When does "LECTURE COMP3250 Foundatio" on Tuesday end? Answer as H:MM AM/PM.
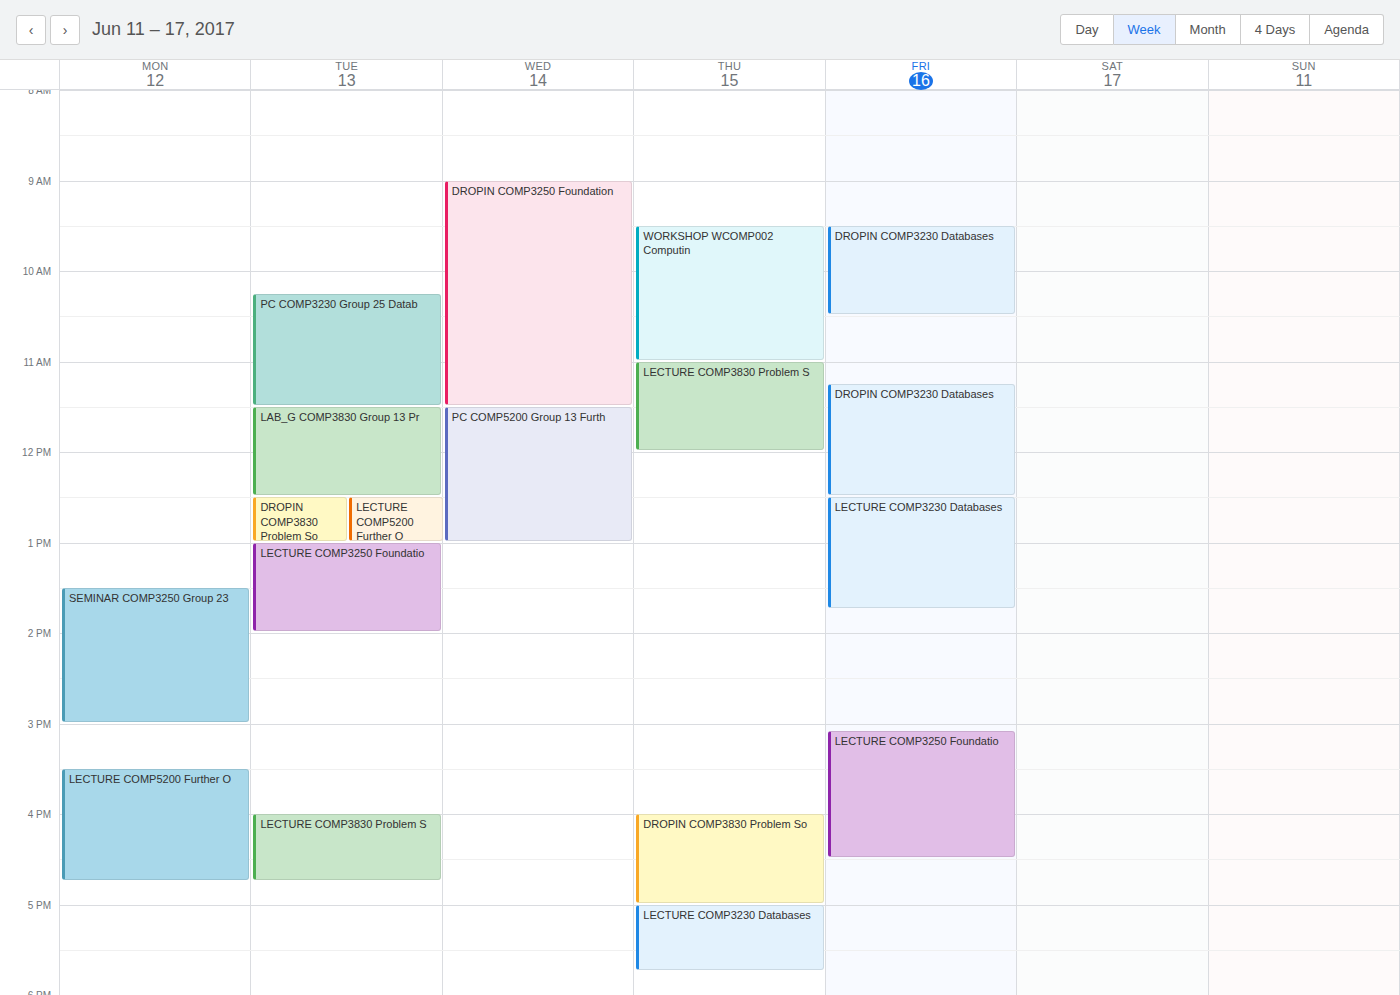
2:00 PM